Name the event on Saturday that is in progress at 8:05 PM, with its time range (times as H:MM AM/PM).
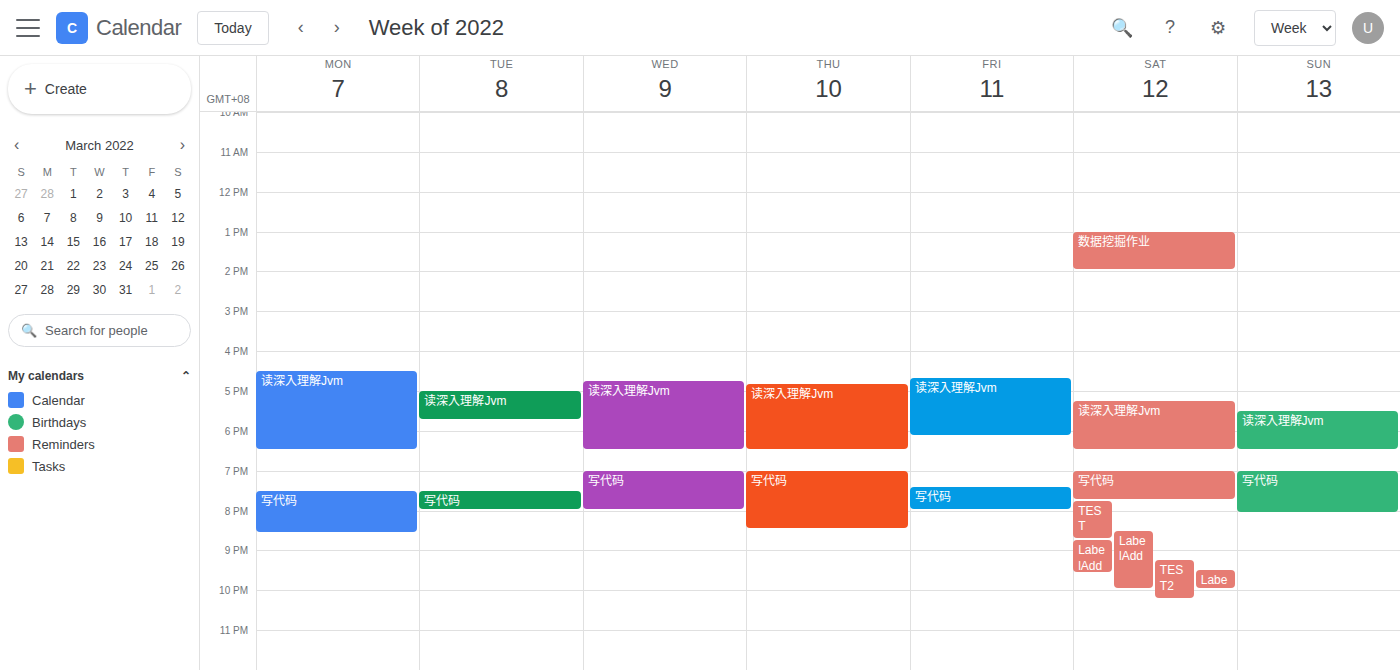
"TEST", 7:45 PM to 8:45 PM